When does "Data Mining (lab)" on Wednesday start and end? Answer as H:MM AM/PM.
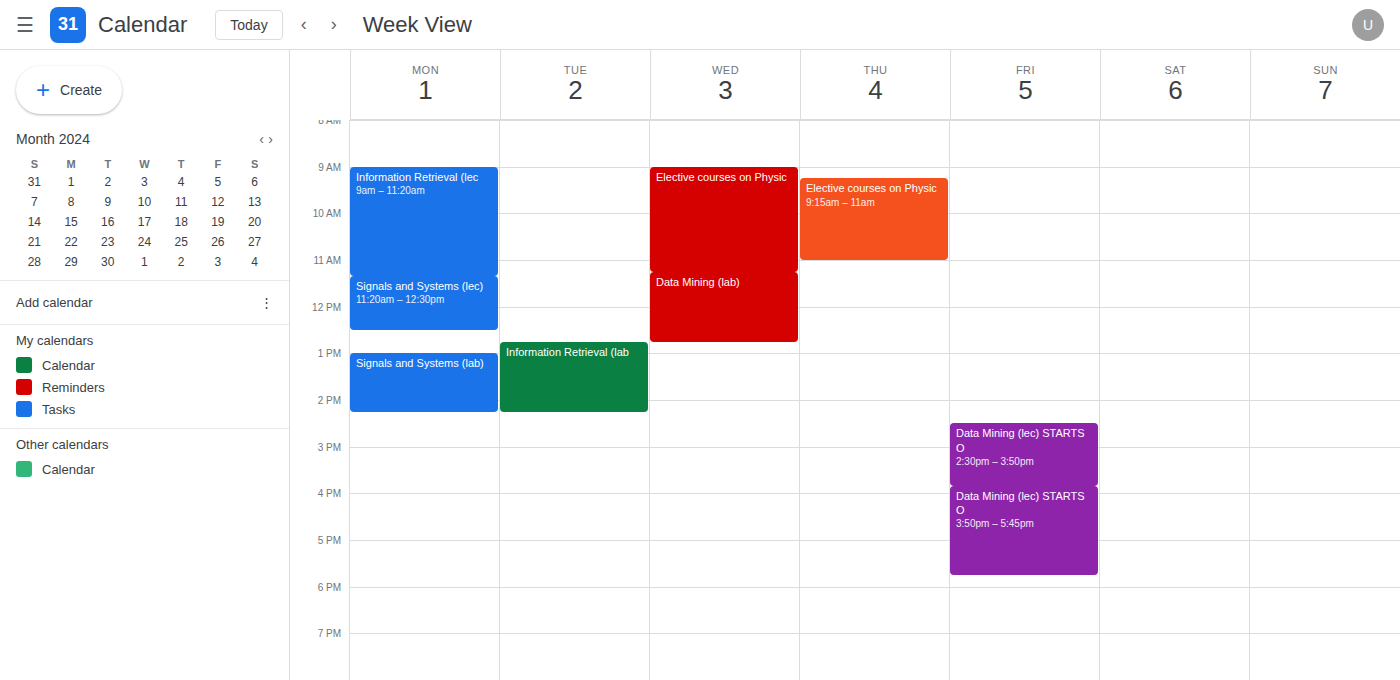
11:15 AM to 12:45 PM